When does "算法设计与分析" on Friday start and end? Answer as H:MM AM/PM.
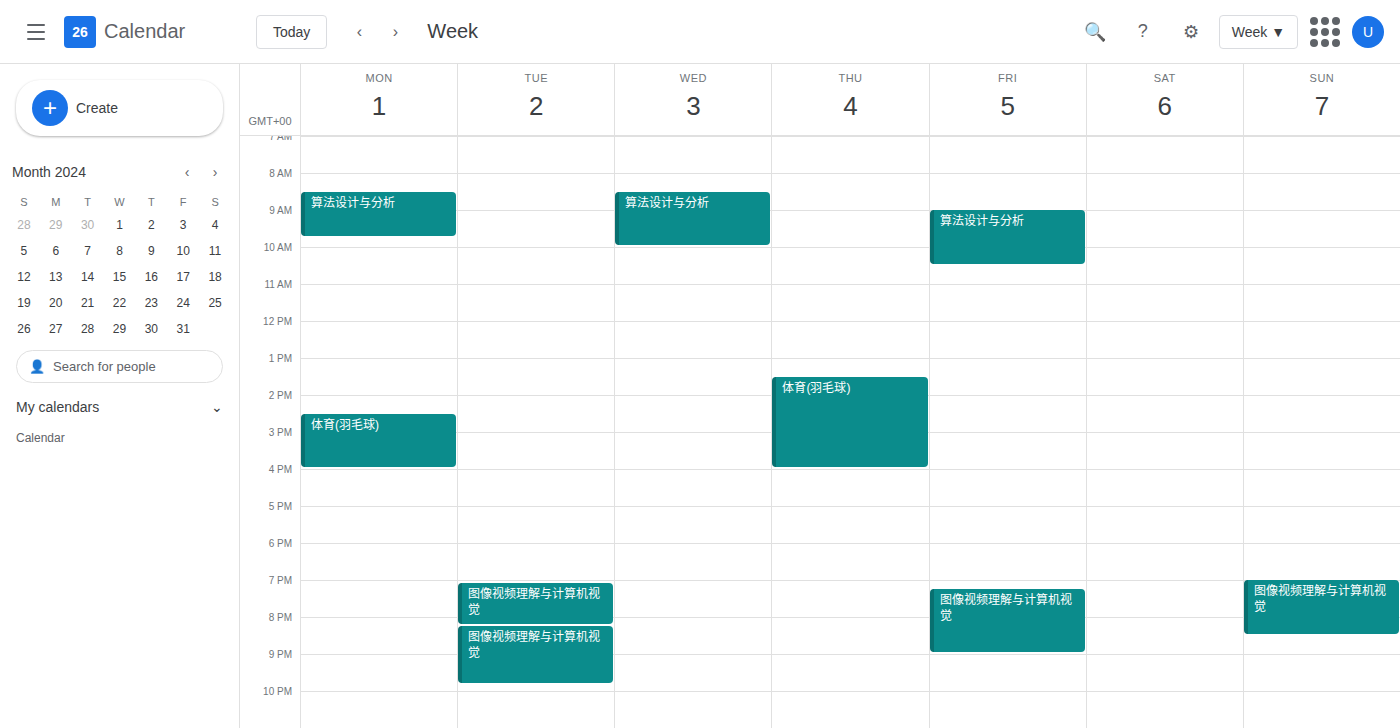
9:00 AM to 10:30 AM